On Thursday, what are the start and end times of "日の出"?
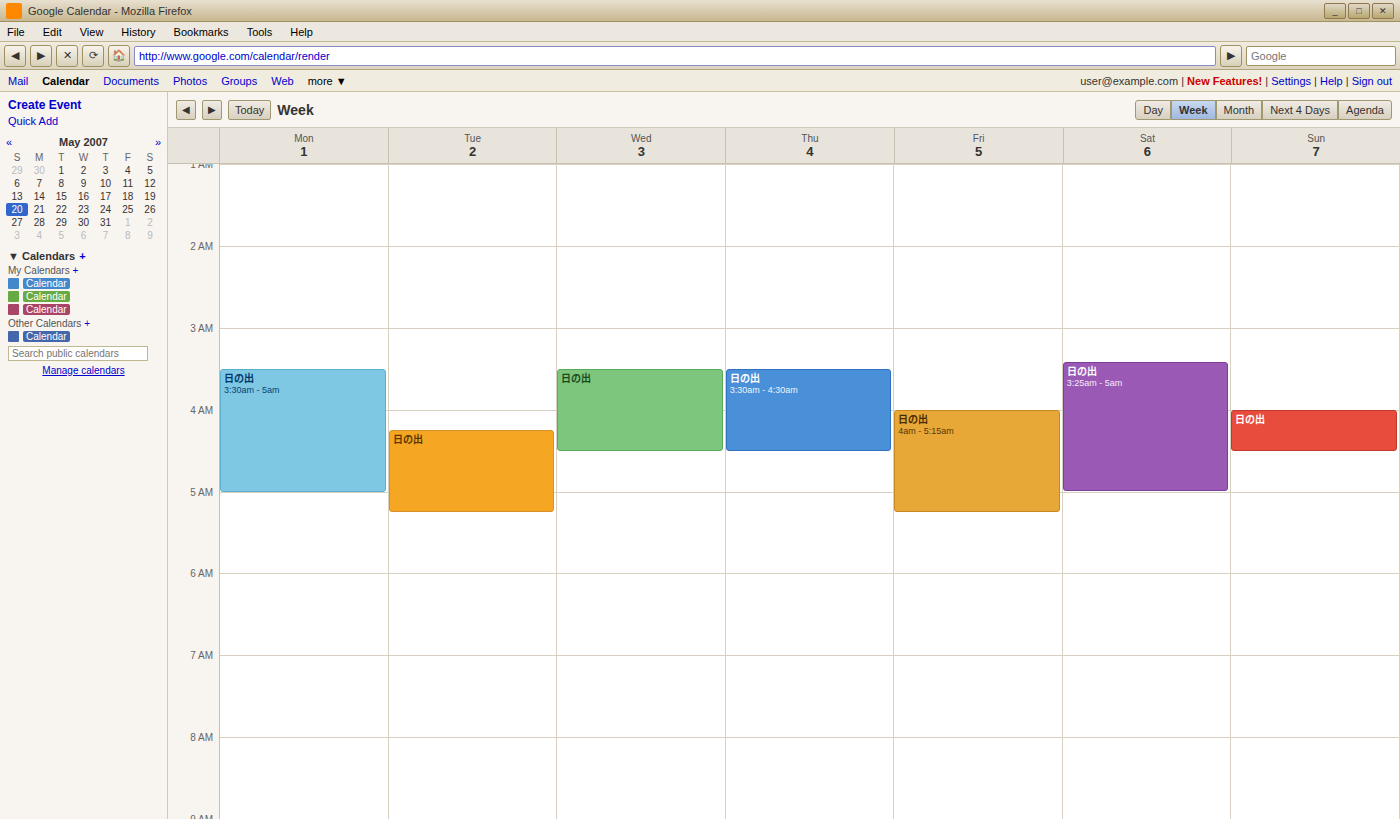
3:30 AM to 4:30 AM